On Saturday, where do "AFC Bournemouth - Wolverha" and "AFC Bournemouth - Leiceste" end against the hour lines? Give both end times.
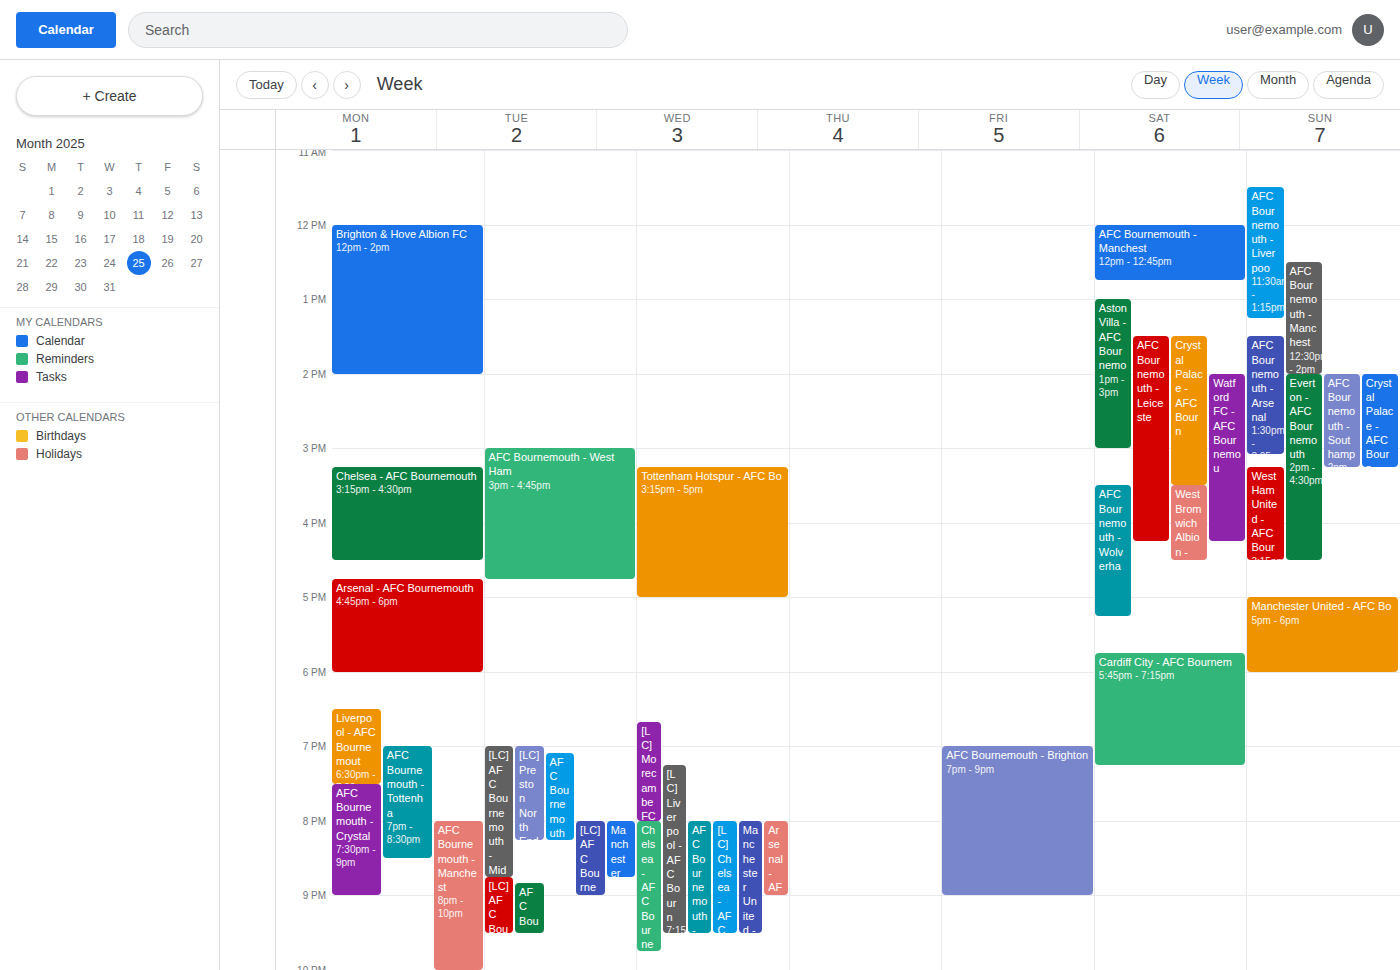
"AFC Bournemouth - Wolverha": 5:15 PM, neither: a quarter of the way from the 5 PM line to the 6 PM line. "AFC Bournemouth - Leiceste": 4:15 PM, neither: a quarter of the way from the 4 PM line to the 5 PM line.